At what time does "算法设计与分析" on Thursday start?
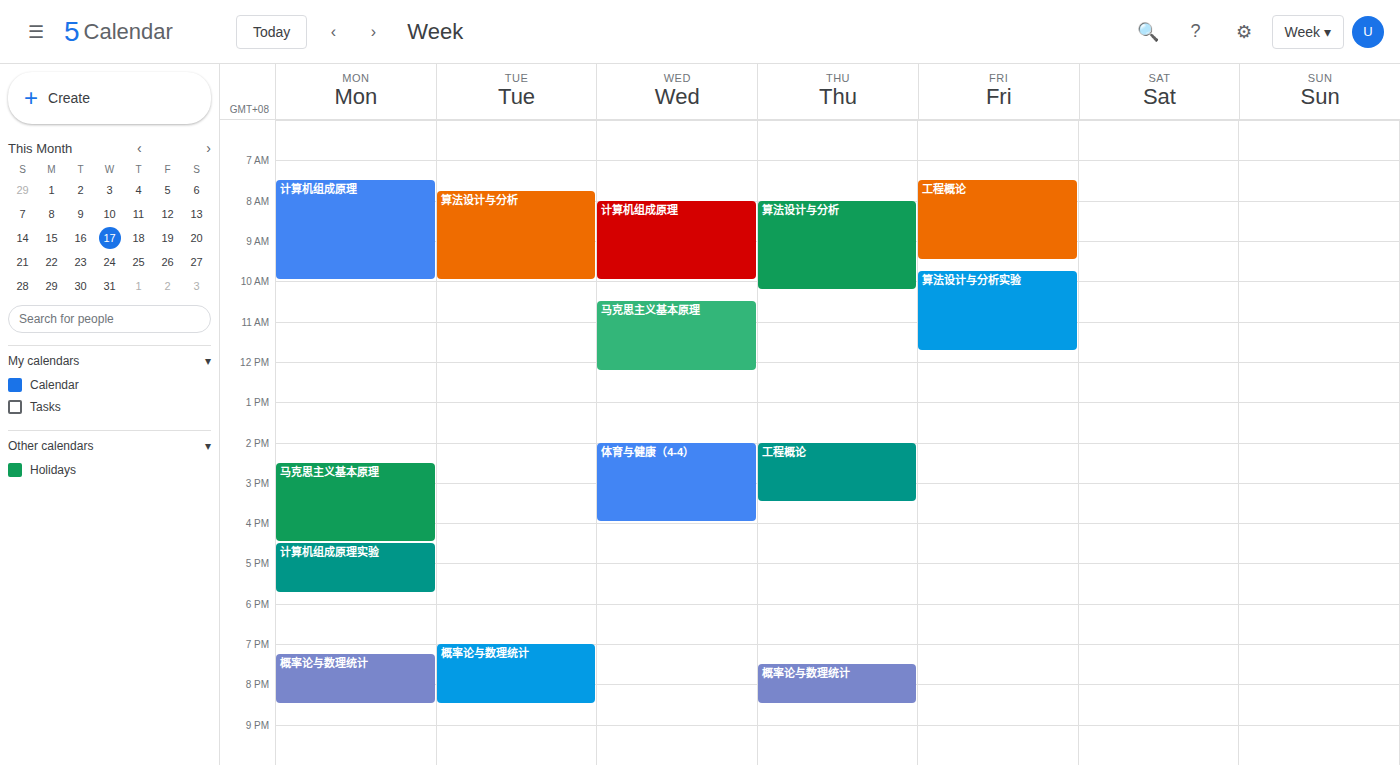
8:00 AM